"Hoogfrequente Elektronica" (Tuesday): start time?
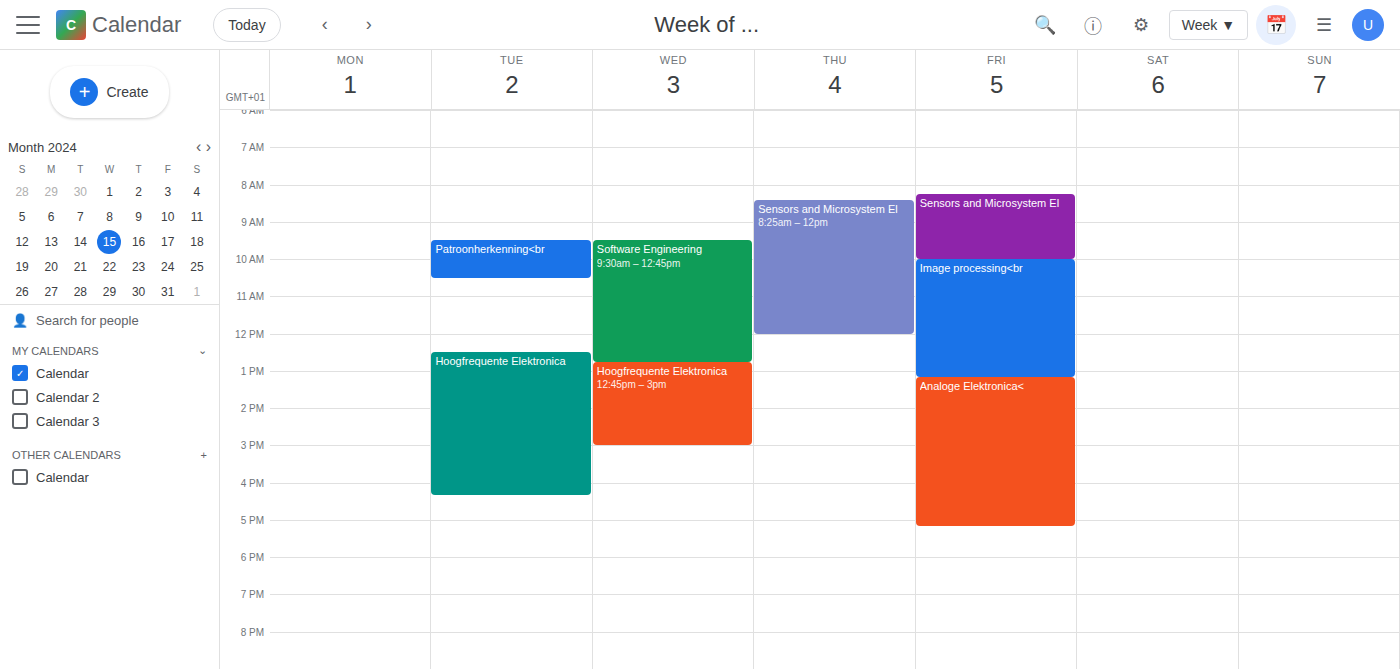
12:30 PM